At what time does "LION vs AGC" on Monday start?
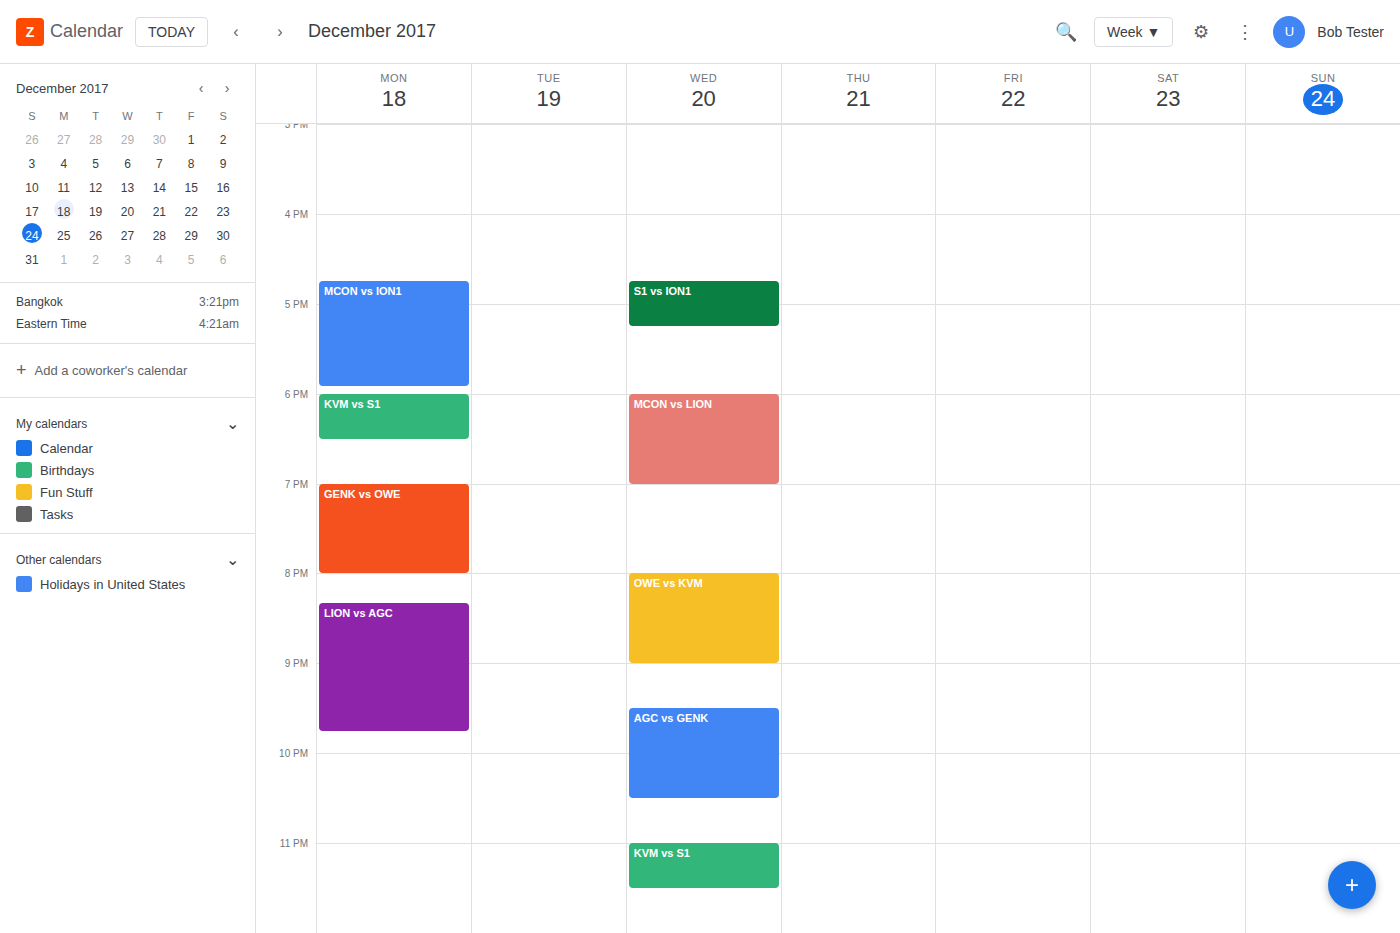
8:20 PM